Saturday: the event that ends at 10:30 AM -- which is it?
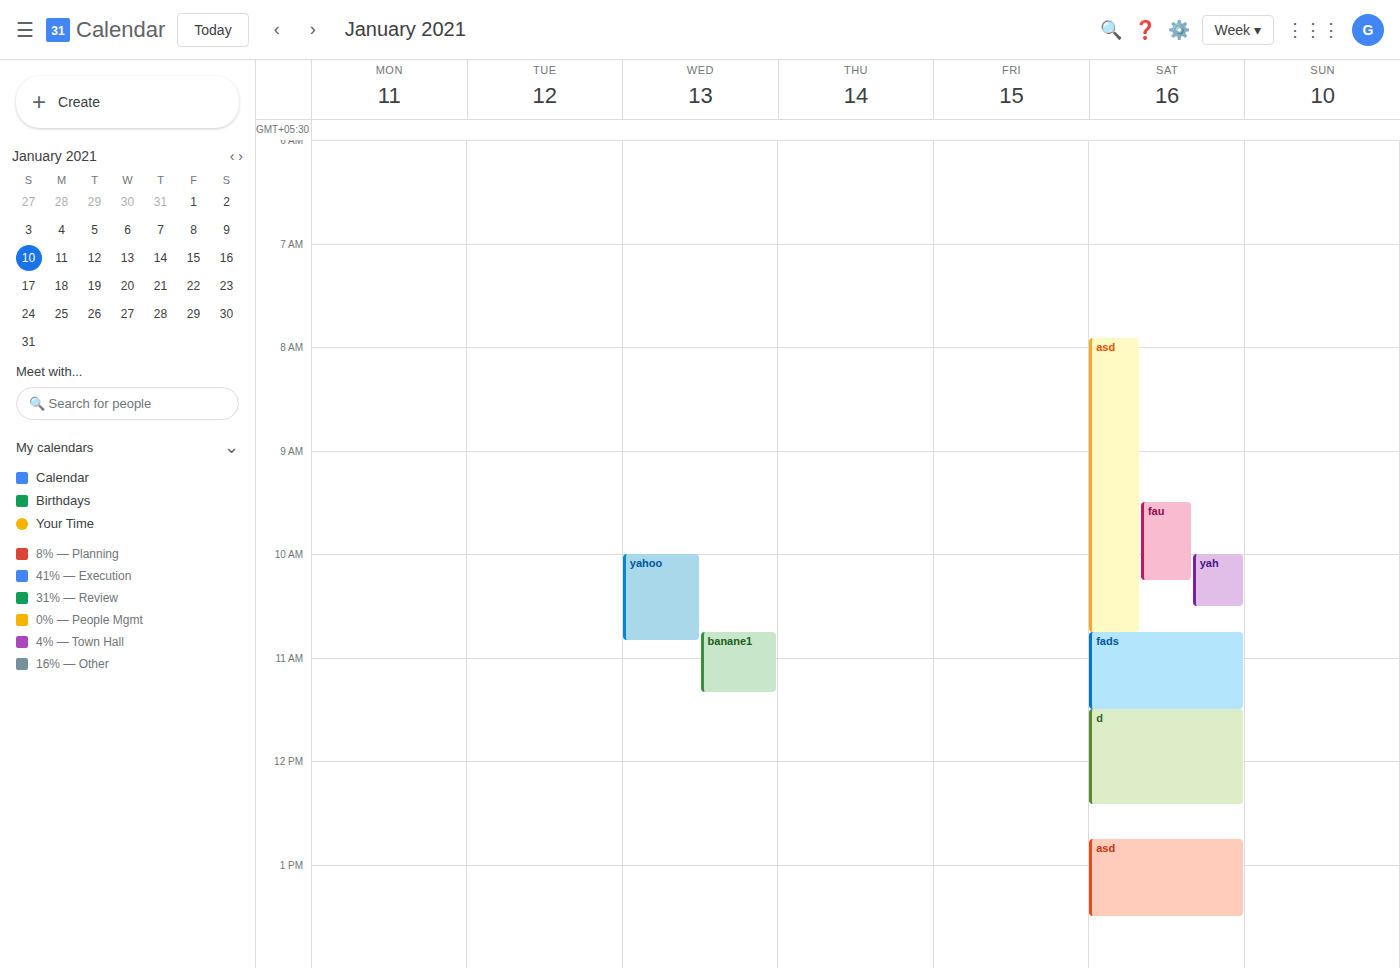
"yah"